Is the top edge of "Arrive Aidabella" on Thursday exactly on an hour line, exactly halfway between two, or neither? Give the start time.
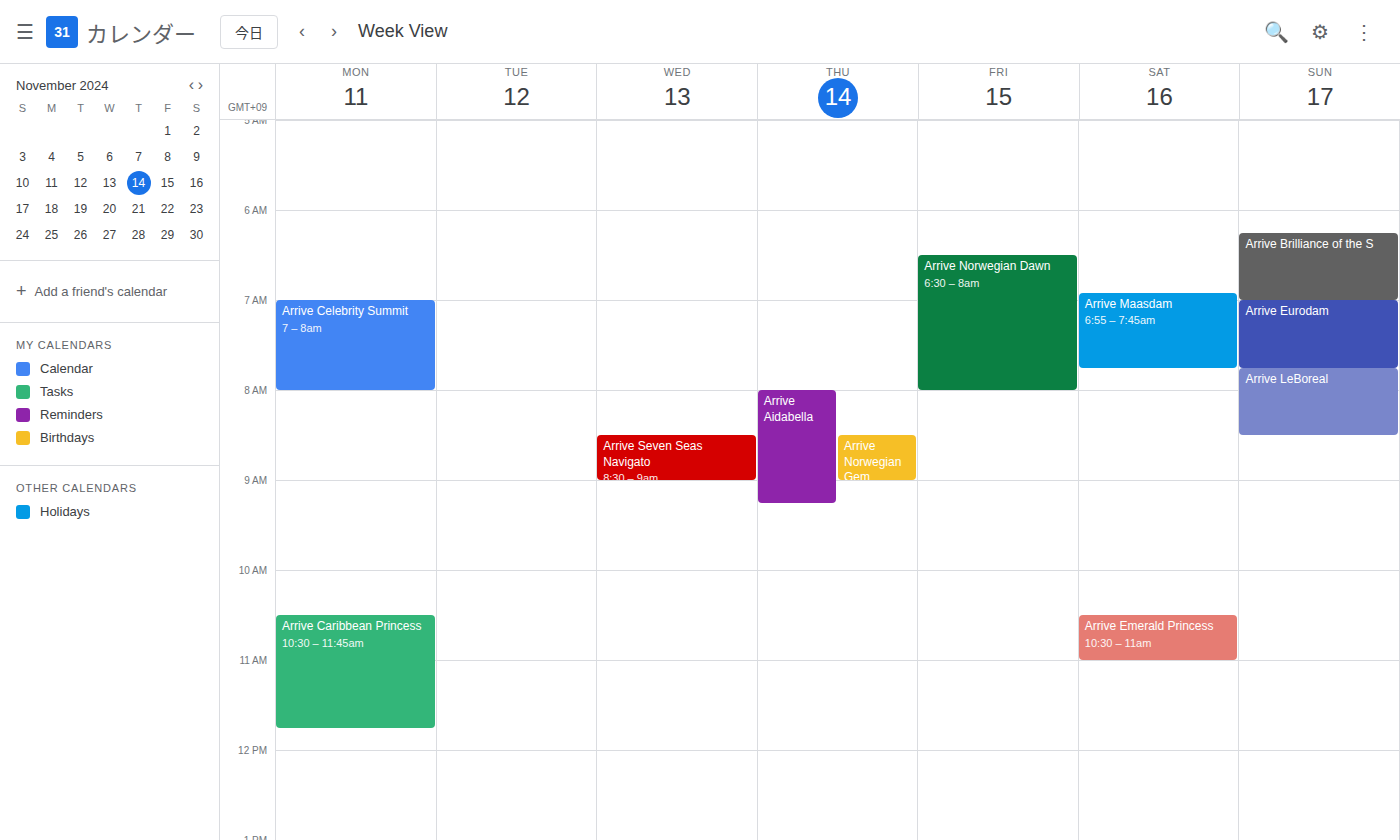
8:00 AM -- exactly on the 8 AM line.